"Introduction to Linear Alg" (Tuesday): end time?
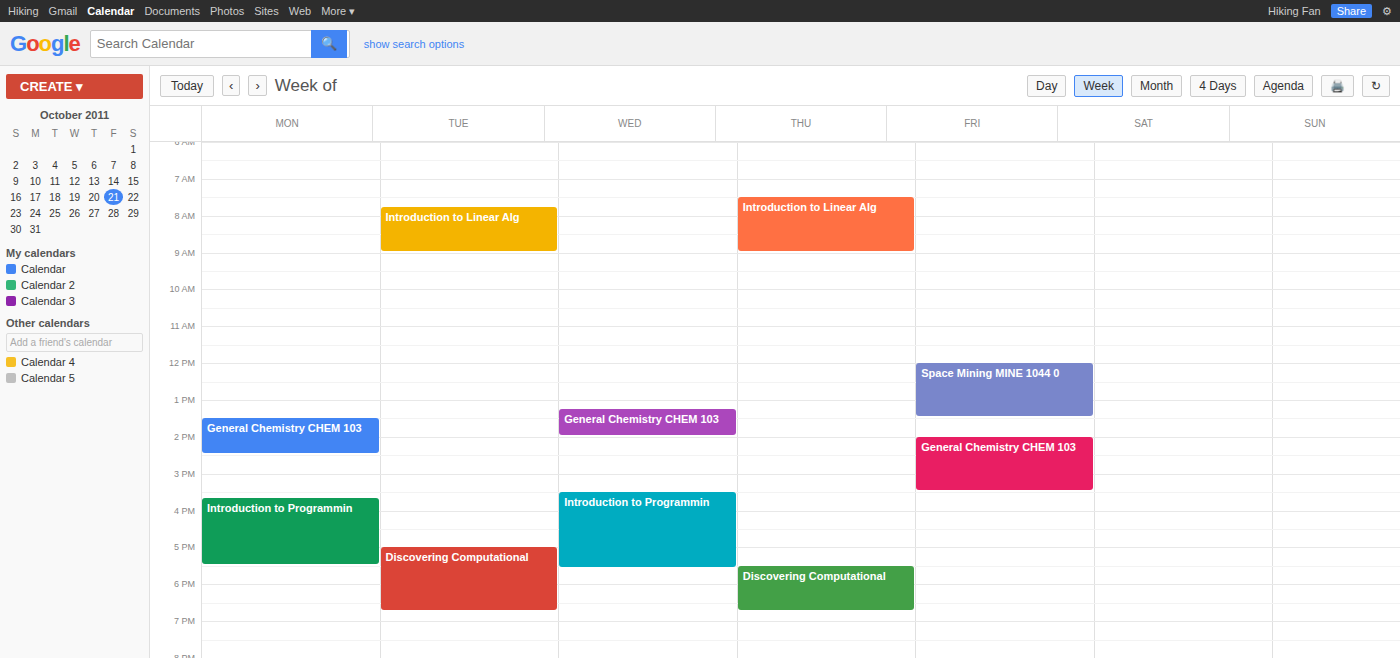
9:00 AM